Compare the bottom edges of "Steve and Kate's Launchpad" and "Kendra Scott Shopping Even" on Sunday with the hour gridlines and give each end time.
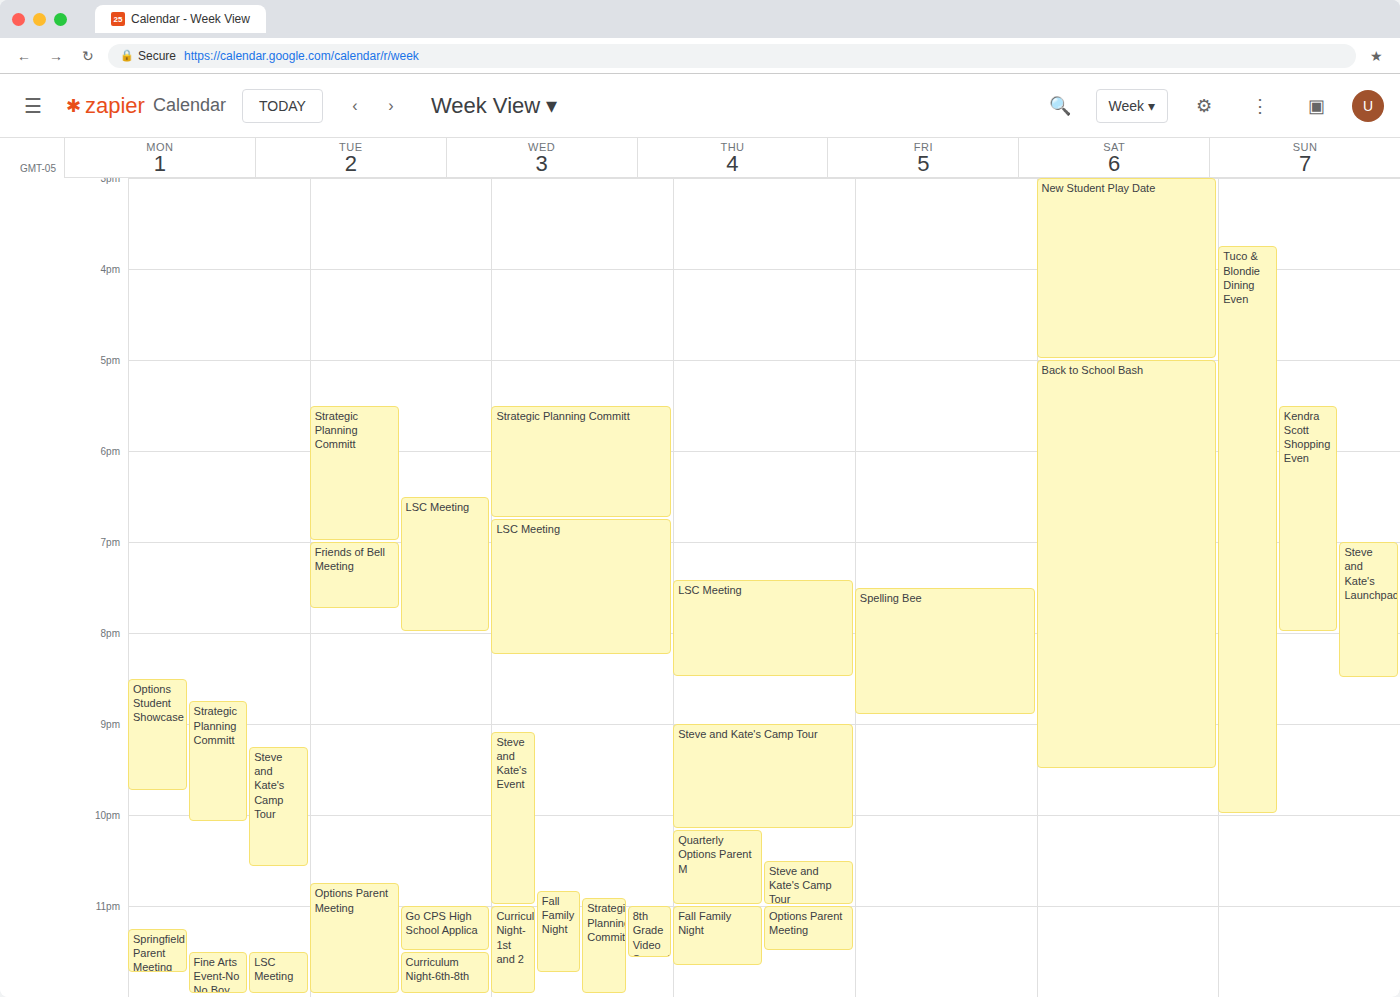
"Steve and Kate's Launchpad": 20:30, halfway between the 20:00 and 21:00 lines. "Kendra Scott Shopping Even": 20:00, exactly on the 20:00 line.